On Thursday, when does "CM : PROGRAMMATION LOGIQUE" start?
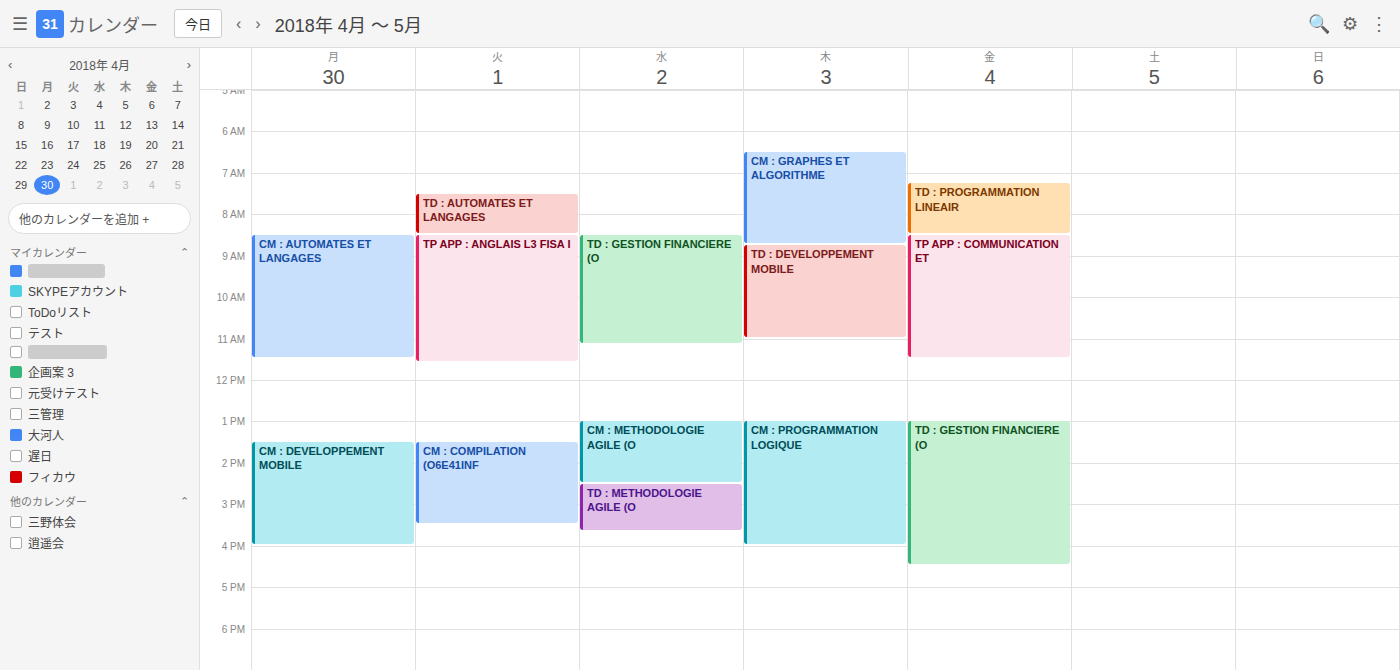
1:00 PM